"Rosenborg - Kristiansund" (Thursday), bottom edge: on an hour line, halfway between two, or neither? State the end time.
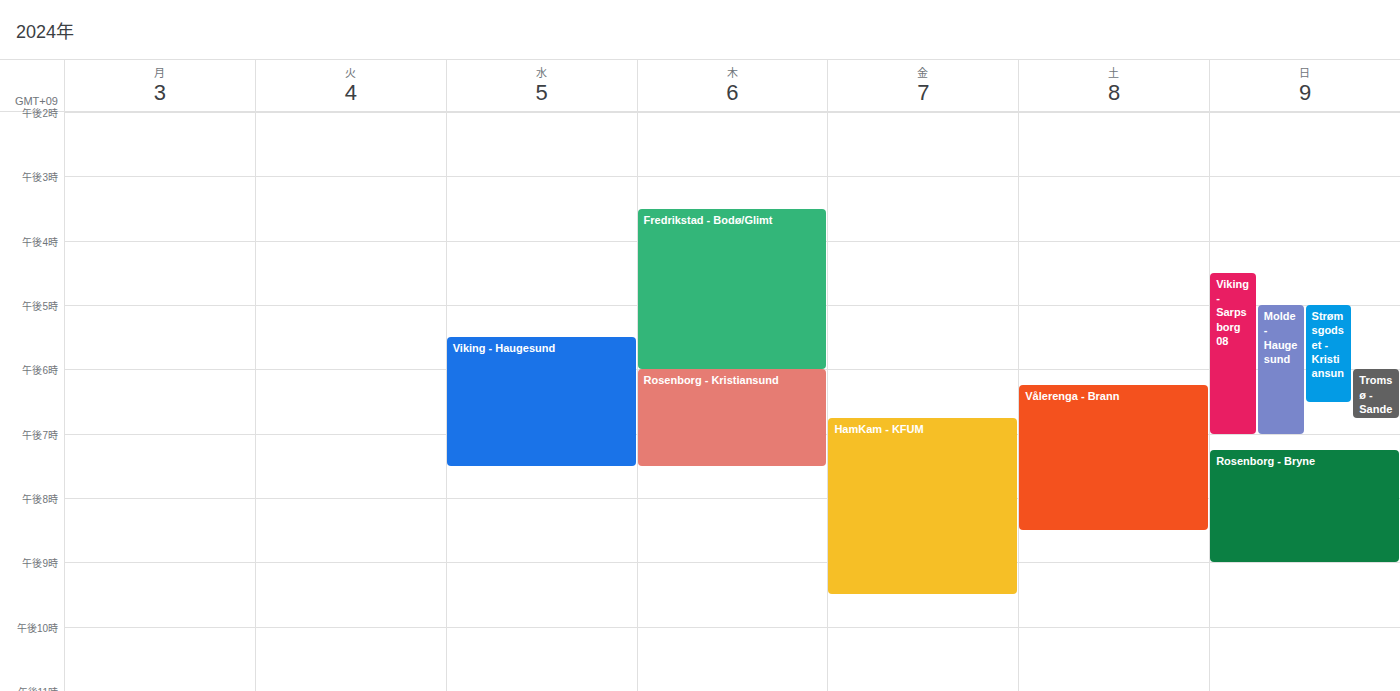
7:30 PM -- halfway between the 7 PM and 8 PM lines.